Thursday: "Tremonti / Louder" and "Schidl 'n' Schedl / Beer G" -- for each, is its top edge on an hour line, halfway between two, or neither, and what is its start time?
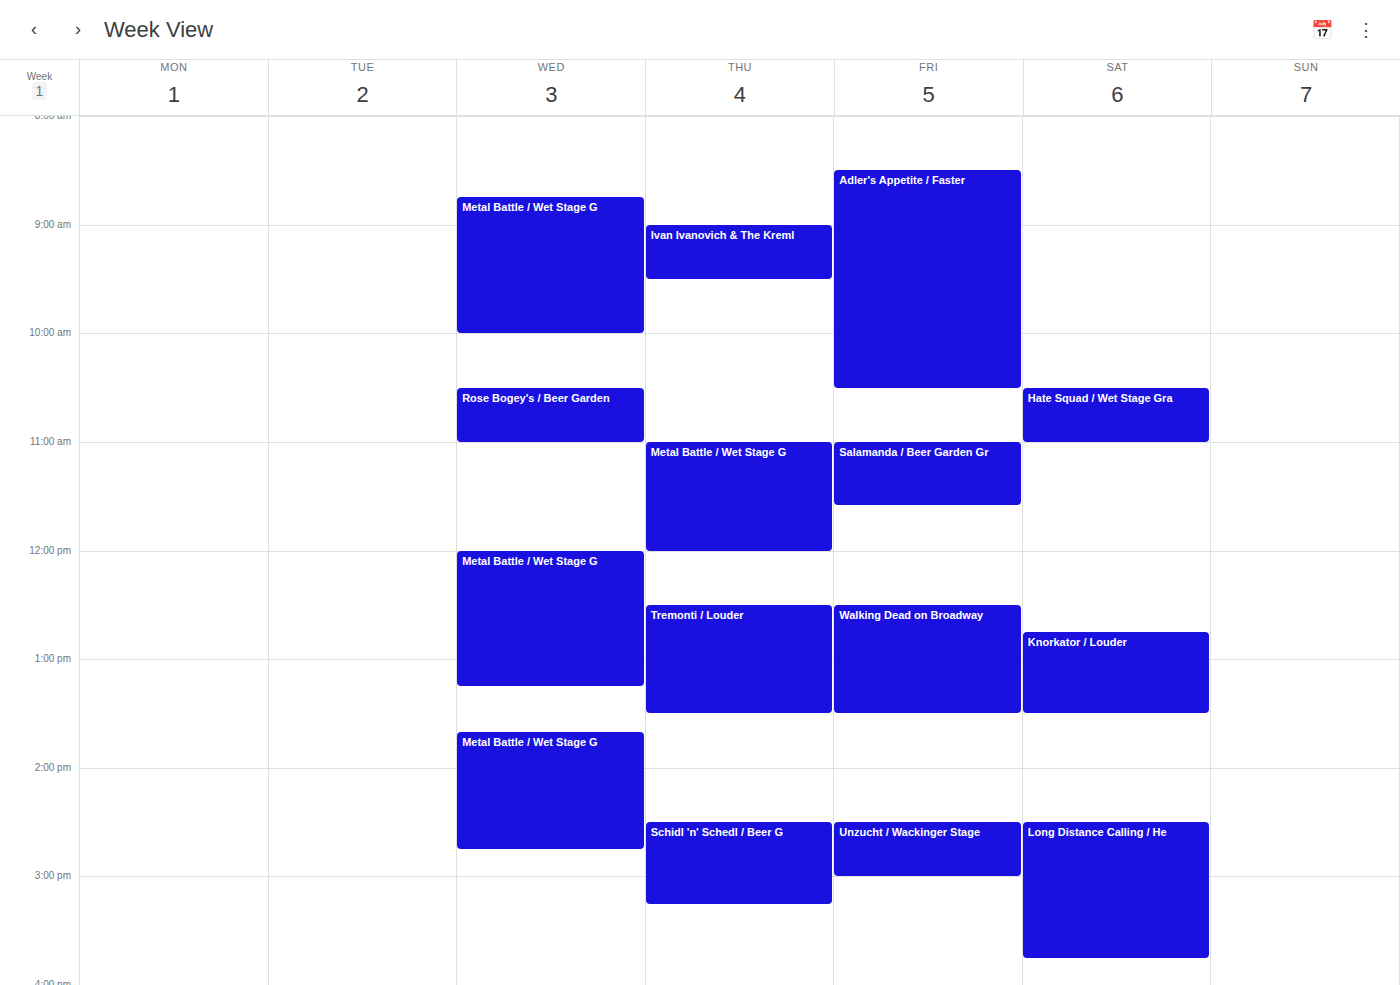
"Tremonti / Louder": 12:30 PM, halfway between the 12 PM and 1 PM lines. "Schidl 'n' Schedl / Beer G": 2:30 PM, halfway between the 2 PM and 3 PM lines.